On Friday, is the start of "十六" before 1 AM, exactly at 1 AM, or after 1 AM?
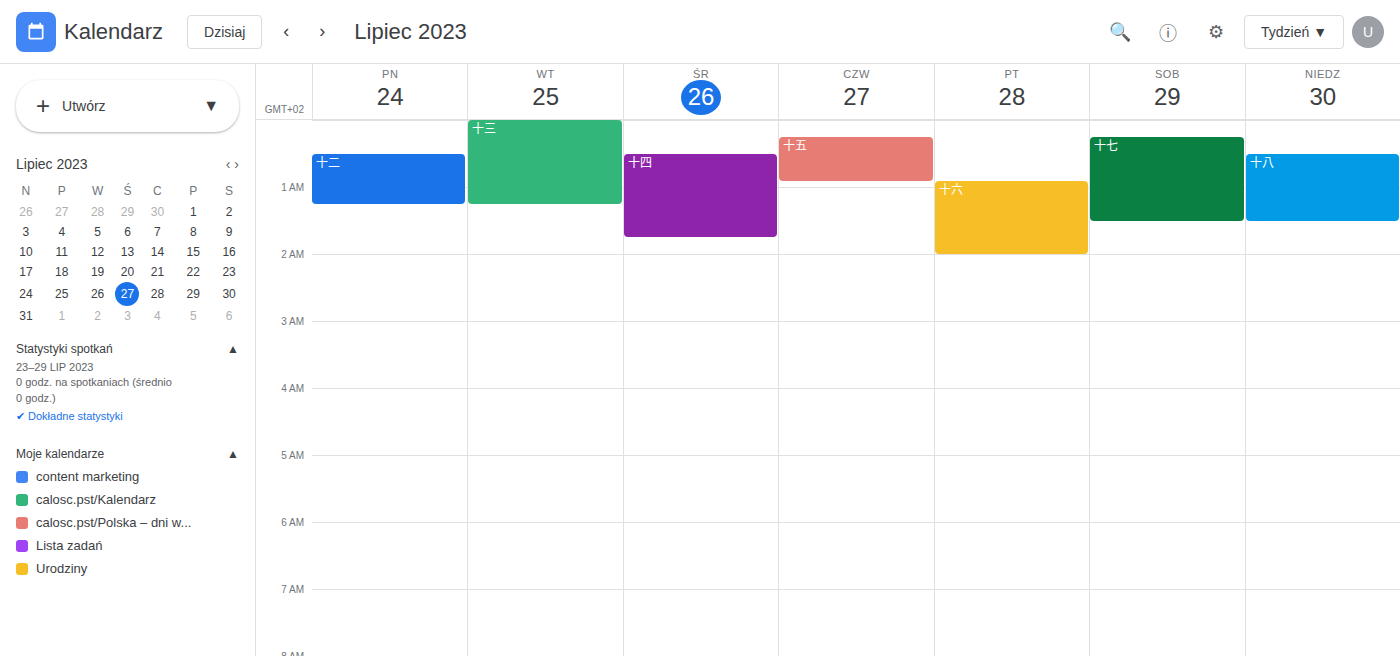
12:55 AM -- before 1 AM, 5 minutes above the 1 AM line.